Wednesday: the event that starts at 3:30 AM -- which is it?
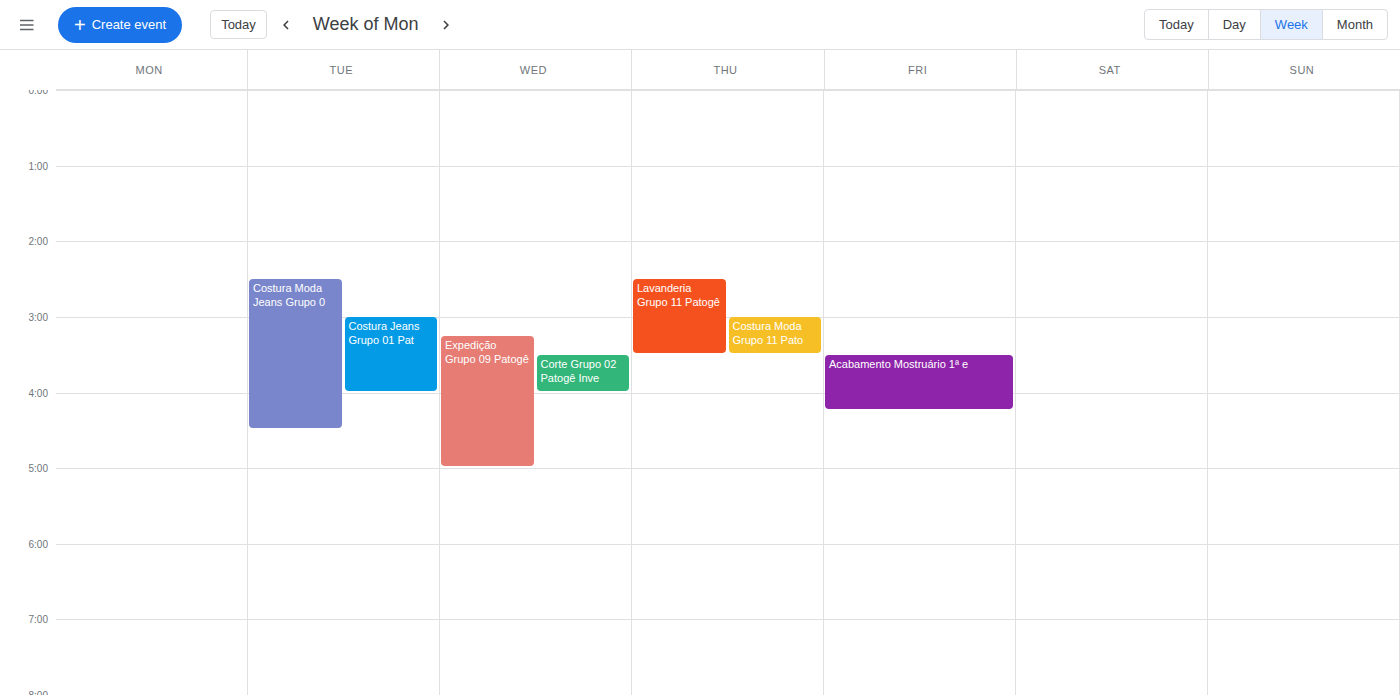
"Corte Grupo 02 Patogê Inve"